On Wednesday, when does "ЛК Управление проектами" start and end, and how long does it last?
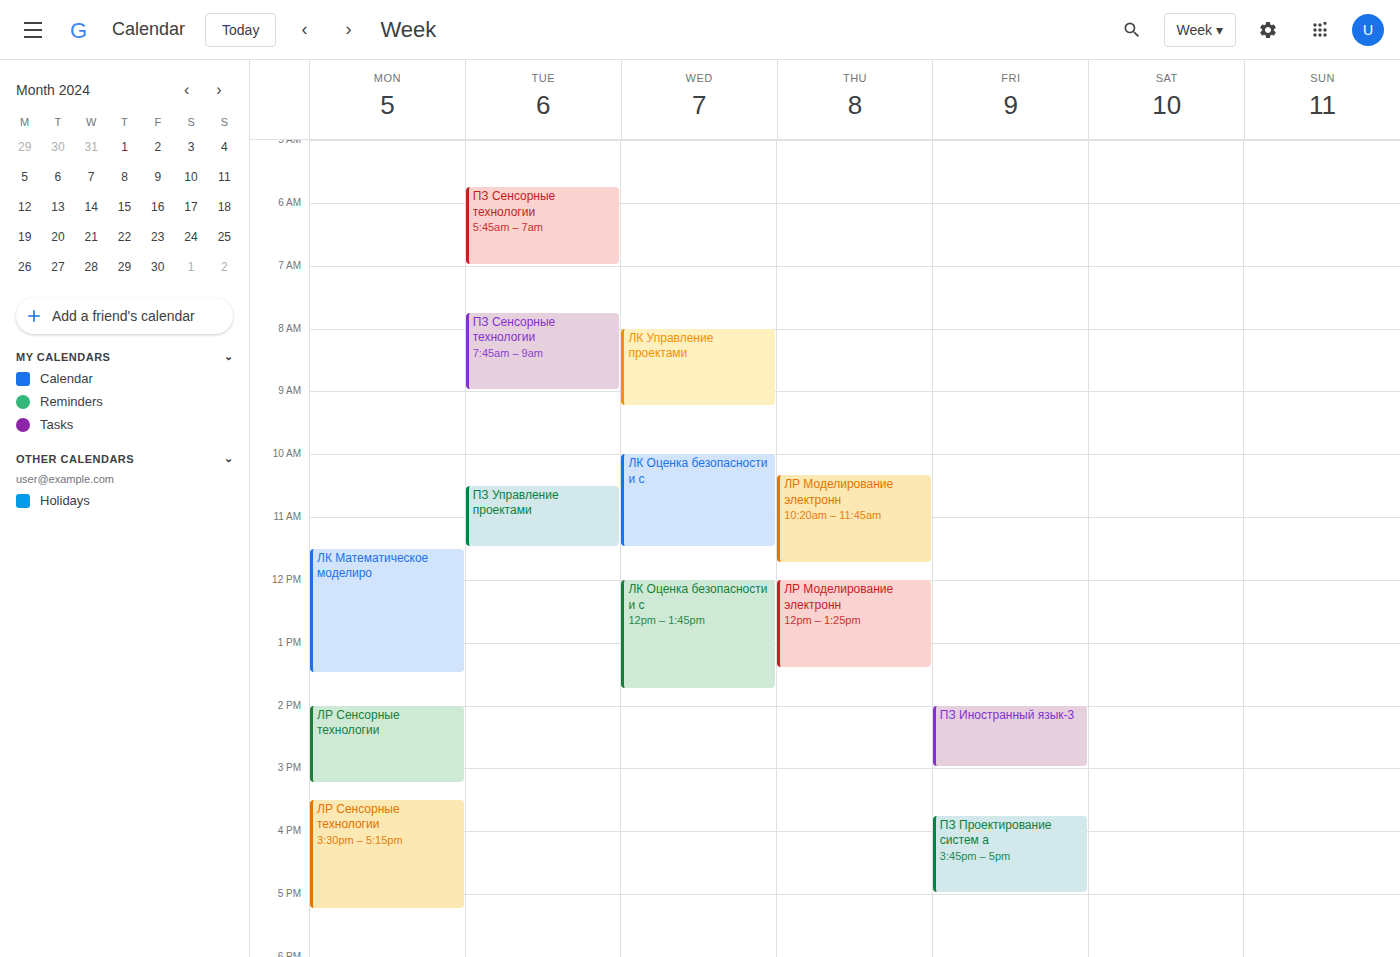
8:00 AM to 9:15 AM, 1 hour 15 minutes